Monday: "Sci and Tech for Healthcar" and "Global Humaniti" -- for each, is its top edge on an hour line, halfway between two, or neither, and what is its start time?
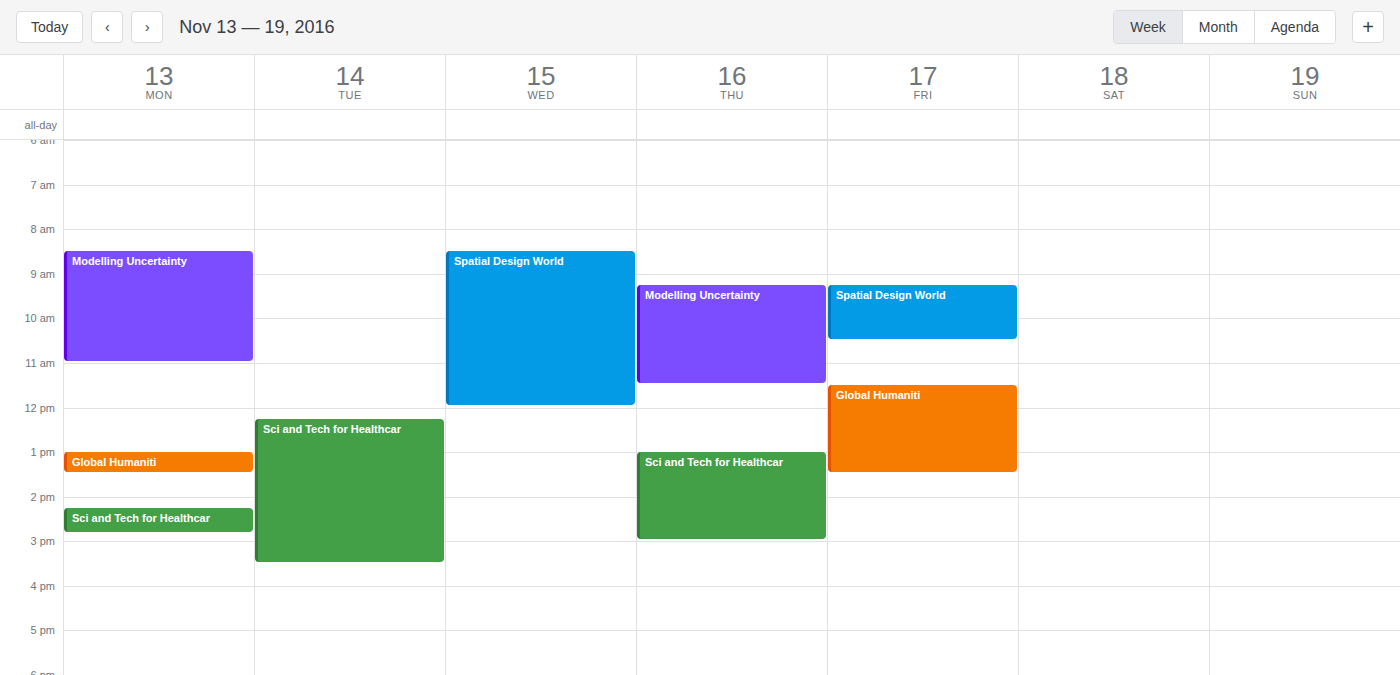
"Sci and Tech for Healthcar": 14:15, neither: a quarter of the way from the 14:00 line to the 15:00 line. "Global Humaniti": 13:00, exactly on the 13:00 line.